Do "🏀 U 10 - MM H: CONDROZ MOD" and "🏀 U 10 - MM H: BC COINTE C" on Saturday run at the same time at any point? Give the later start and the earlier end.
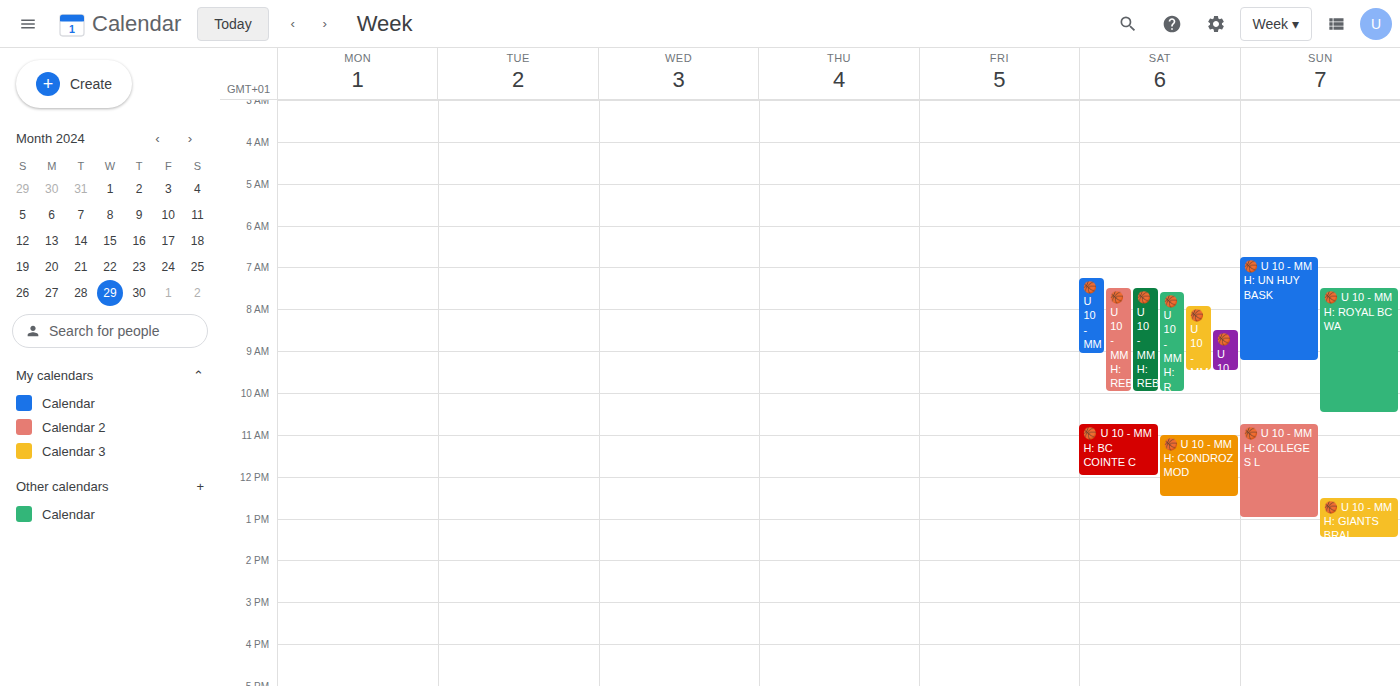
"🏀 U 10 - MM H: CONDROZ MOD" starts at 11:00 AM, before "🏀 U 10 - MM H: BC COINTE C" ends at 12:00 PM -- they overlap.